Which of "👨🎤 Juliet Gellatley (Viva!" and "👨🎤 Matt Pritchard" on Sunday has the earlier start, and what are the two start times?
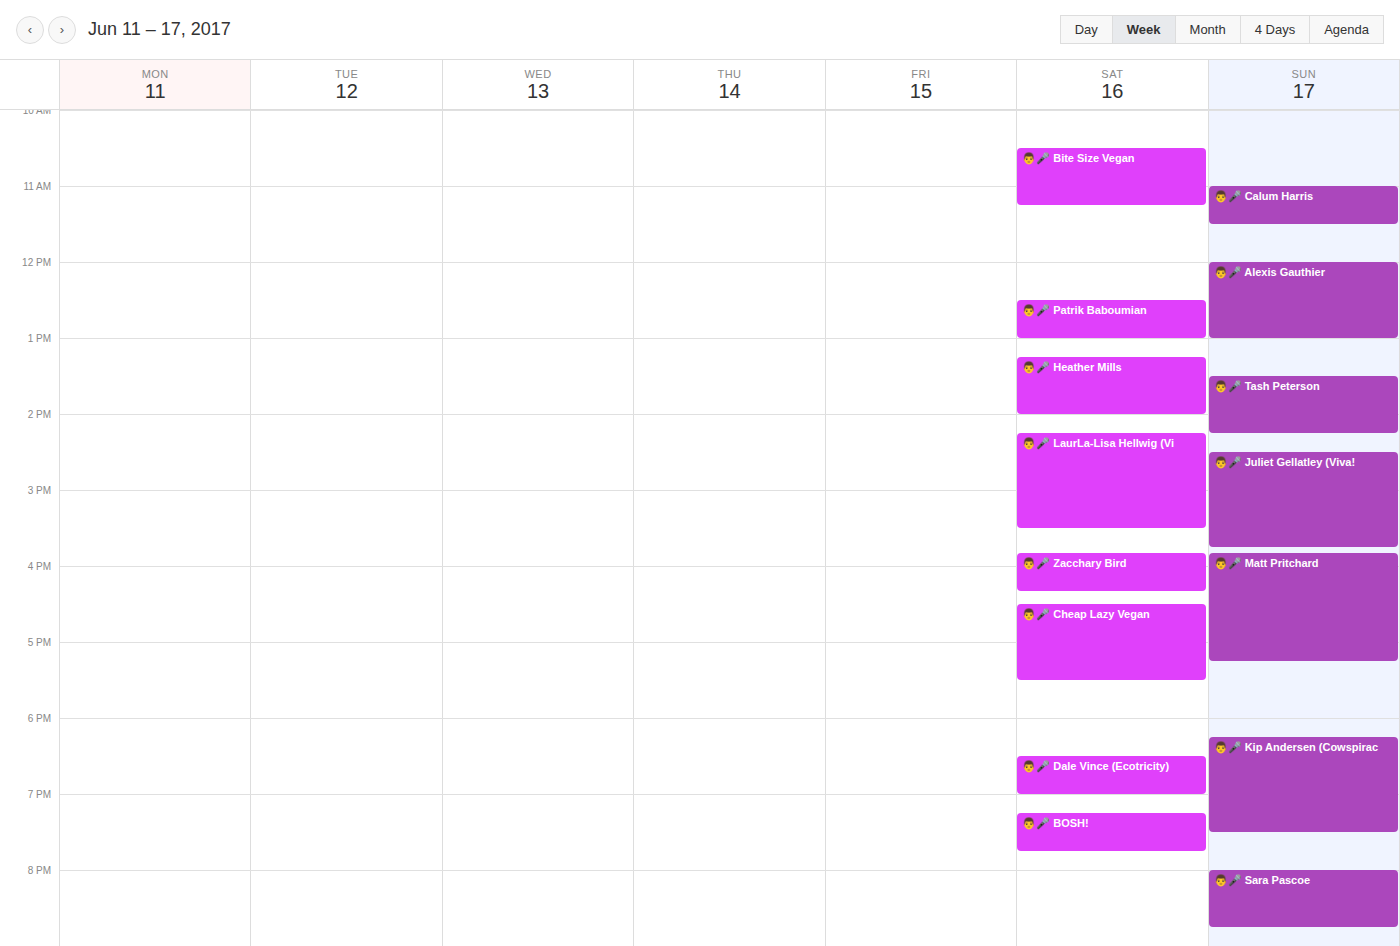
"👨🎤 Juliet Gellatley (Viva!" 2:30 PM; "👨🎤 Matt Pritchard" 3:50 PM.